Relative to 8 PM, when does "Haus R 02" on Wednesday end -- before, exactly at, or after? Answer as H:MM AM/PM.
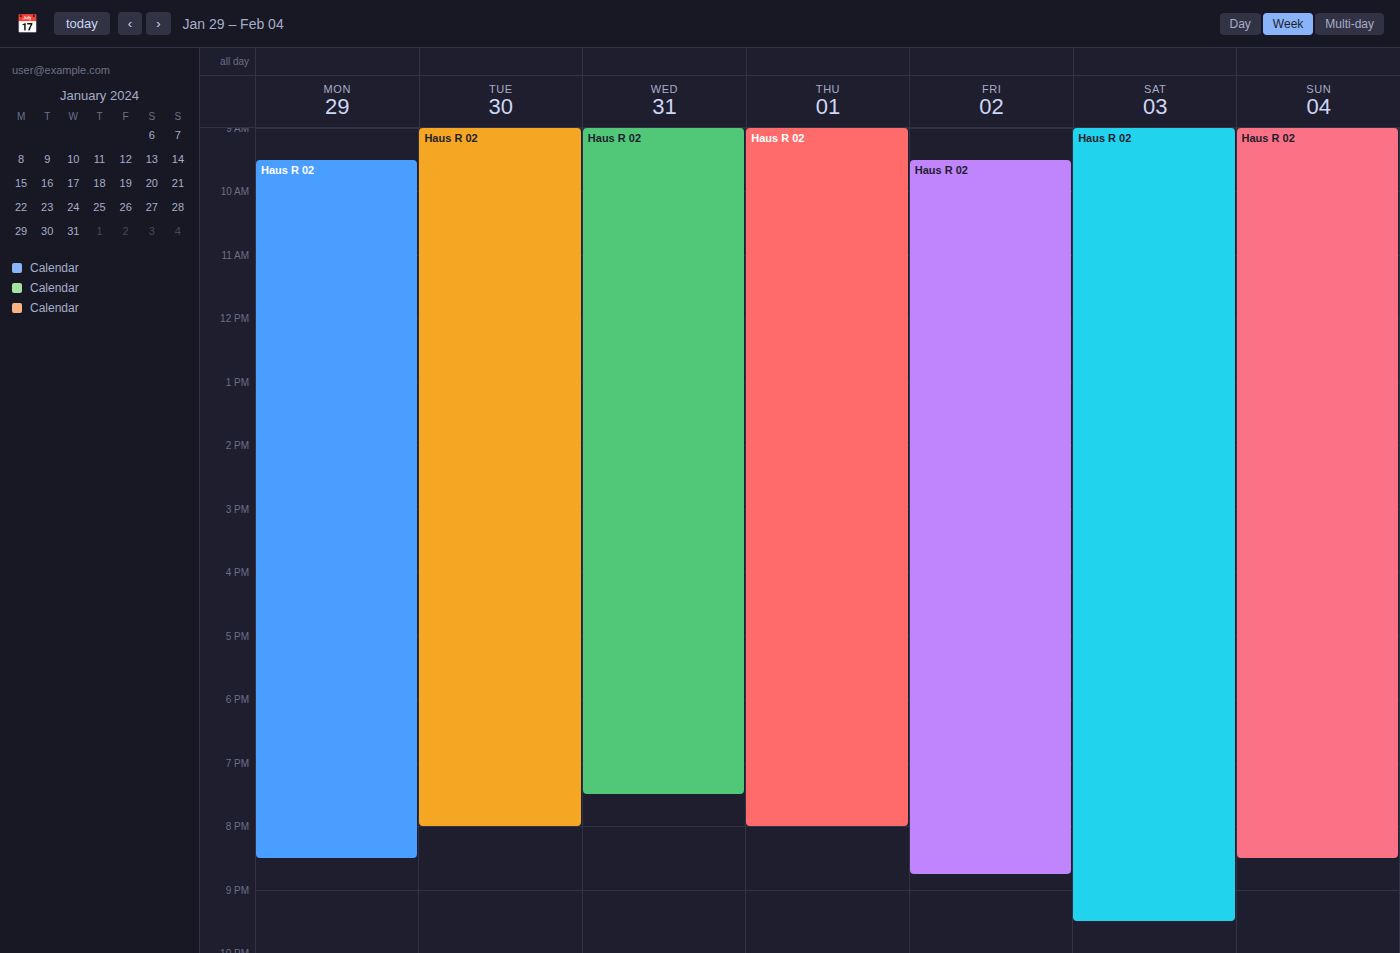
7:30 PM -- before 8 PM, 30 minutes above the 8 PM line.